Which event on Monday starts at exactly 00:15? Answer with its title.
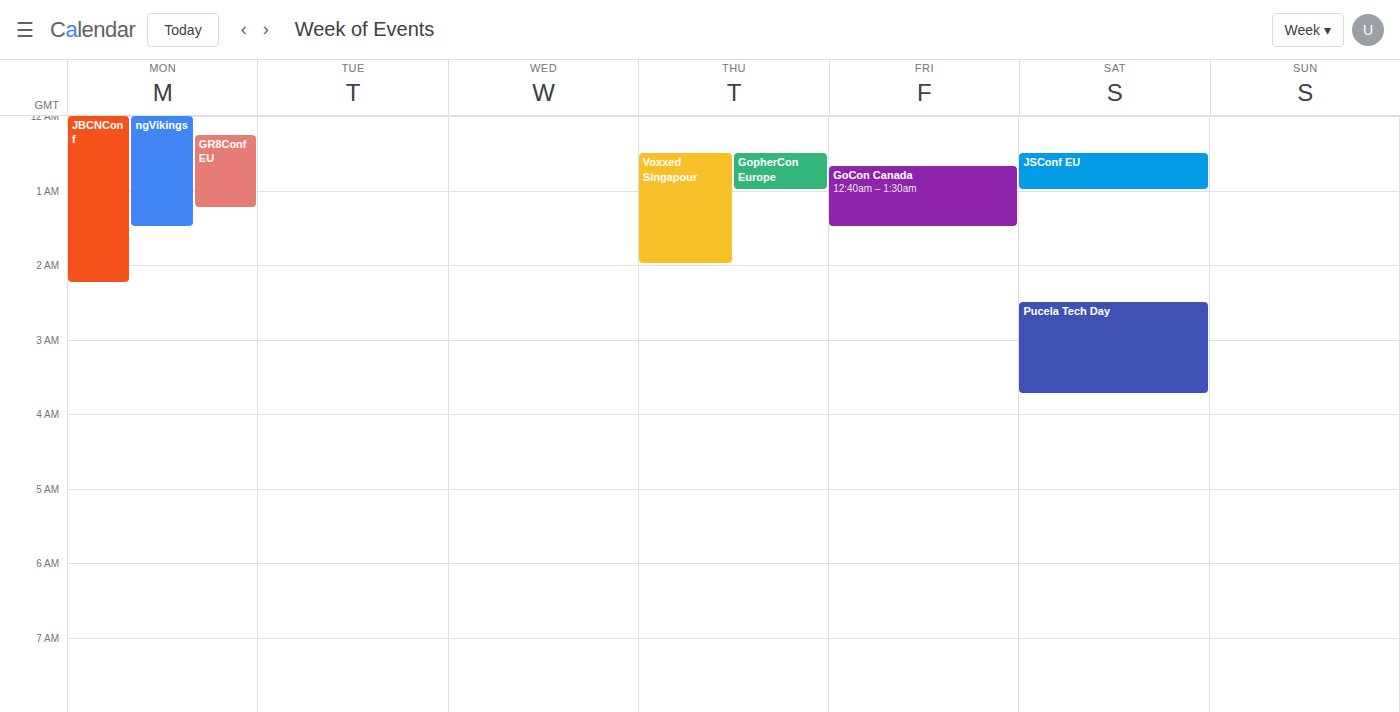
"GR8Conf EU"